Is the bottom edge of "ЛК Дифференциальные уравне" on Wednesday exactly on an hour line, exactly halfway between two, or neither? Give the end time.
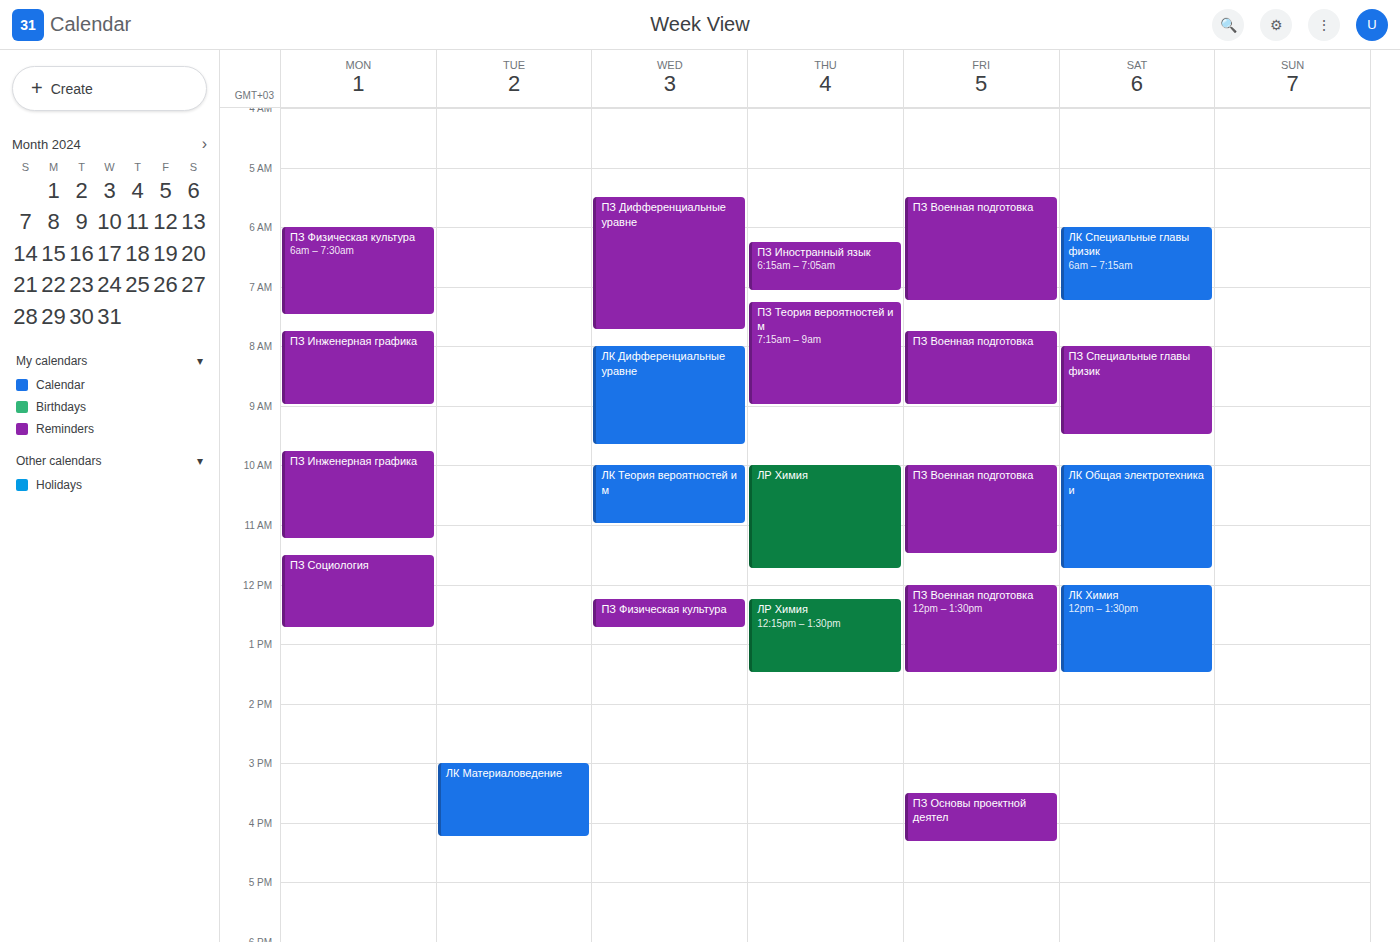
9:40 AM -- neither: 40 minutes below the 9 AM line and 20 minutes above the 10 AM line.